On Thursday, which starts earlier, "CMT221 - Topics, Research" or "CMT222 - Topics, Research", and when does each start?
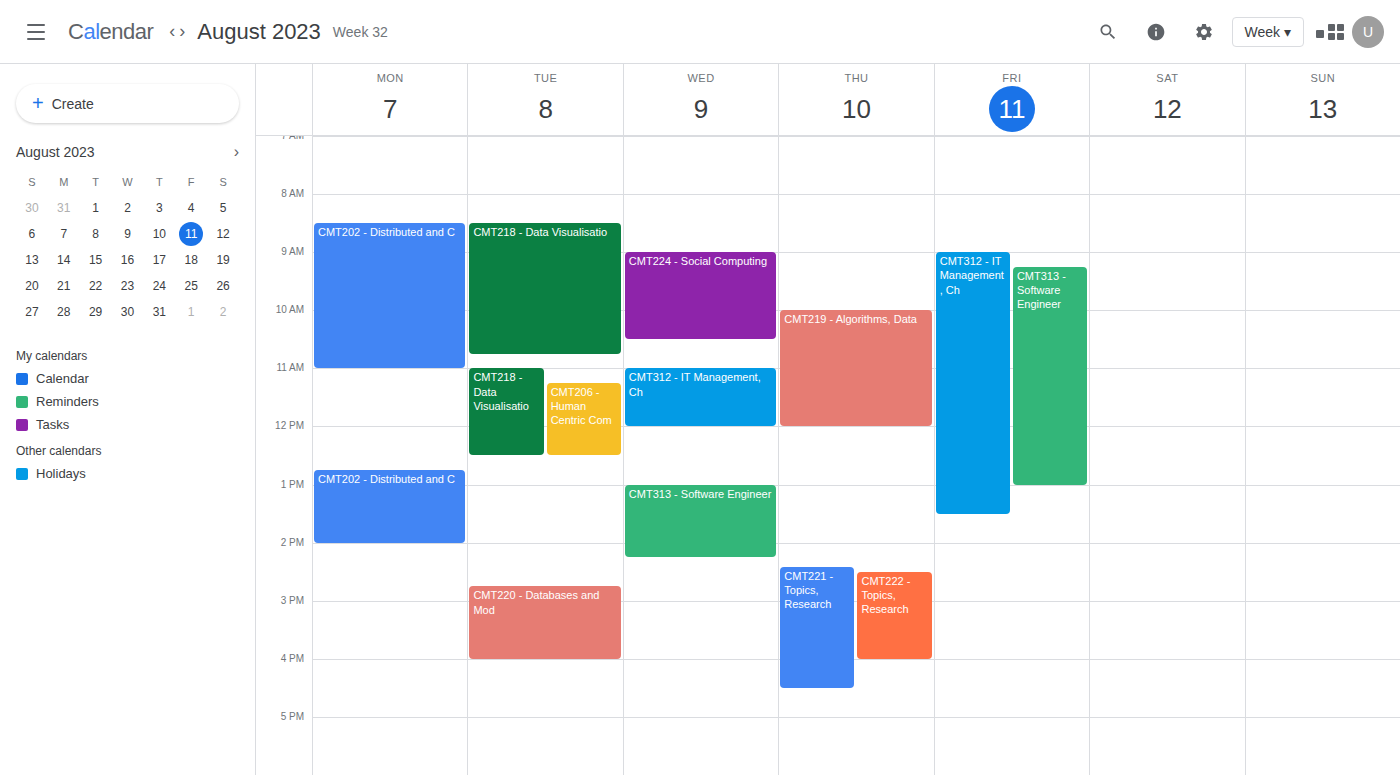
"CMT221 - Topics, Research" 2:25 PM; "CMT222 - Topics, Research" 2:30 PM.